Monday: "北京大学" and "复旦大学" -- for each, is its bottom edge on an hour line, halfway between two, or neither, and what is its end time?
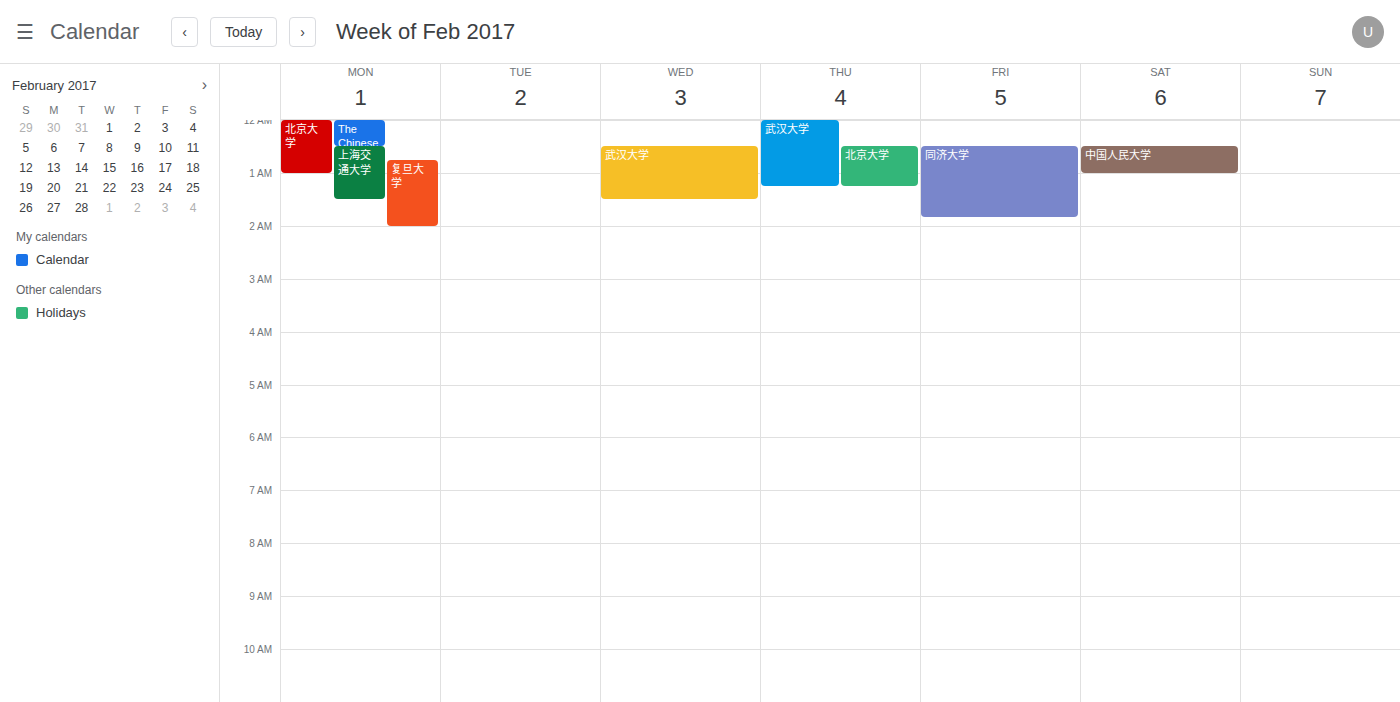
"北京大学": 1:00 AM, exactly on the 1 AM line. "复旦大学": 2:00 AM, exactly on the 2 AM line.